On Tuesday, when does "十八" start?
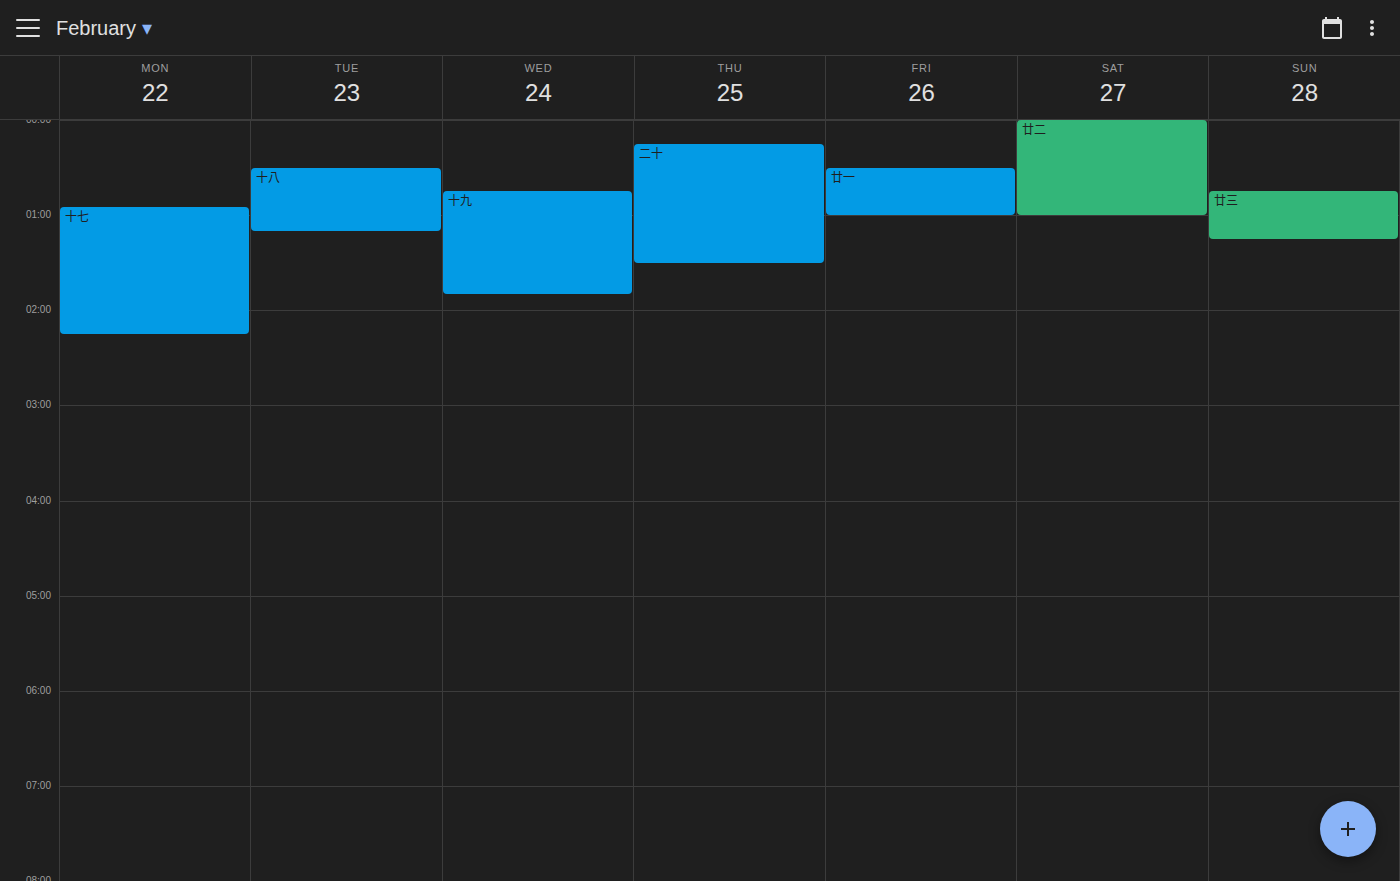
12:30 AM